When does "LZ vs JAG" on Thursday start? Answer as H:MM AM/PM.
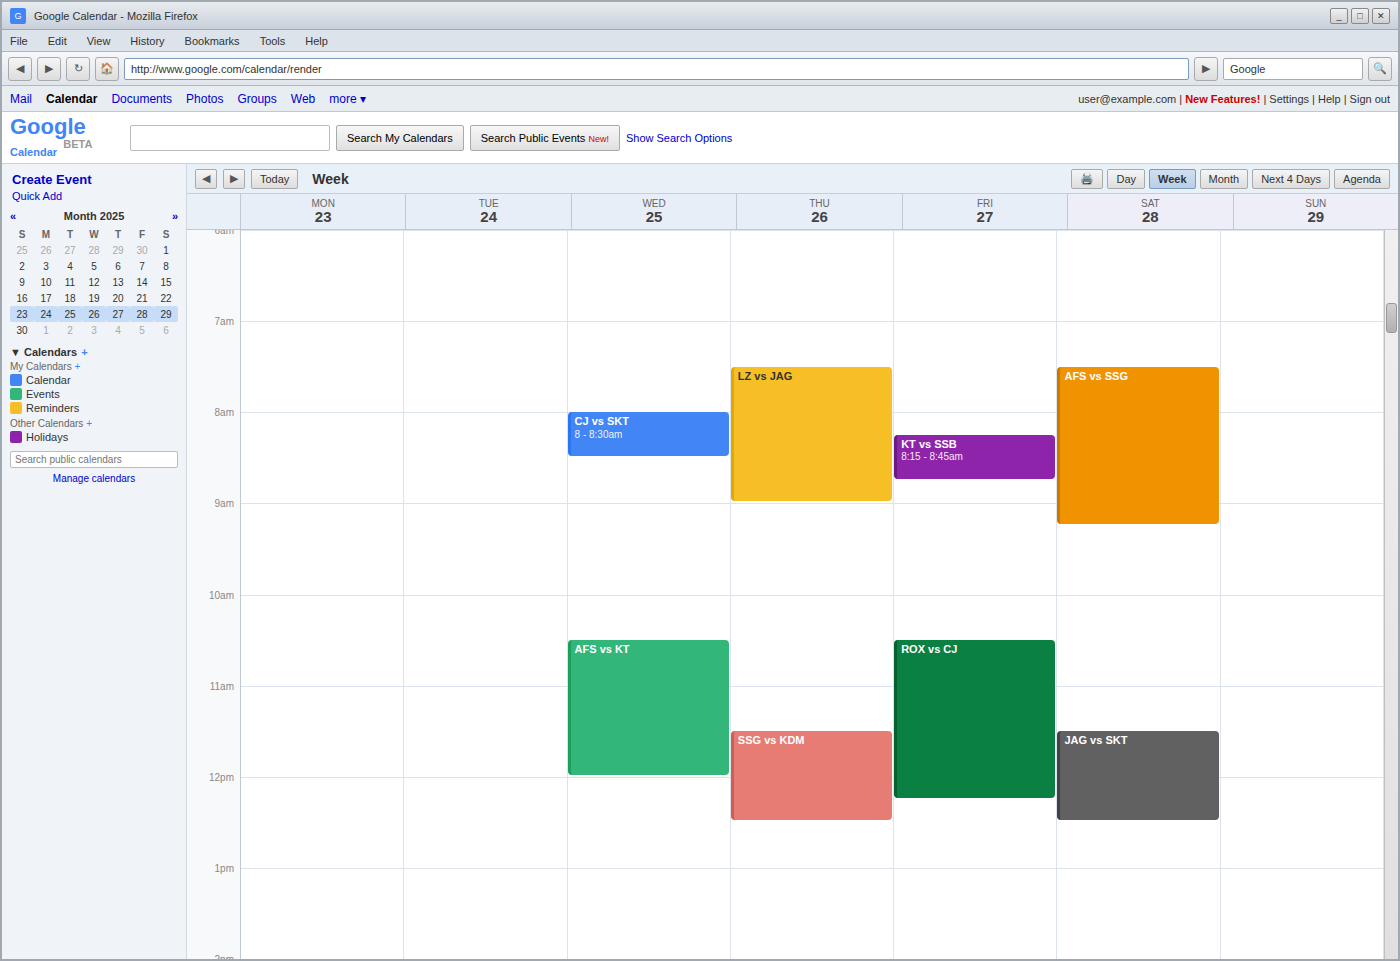
7:30 AM